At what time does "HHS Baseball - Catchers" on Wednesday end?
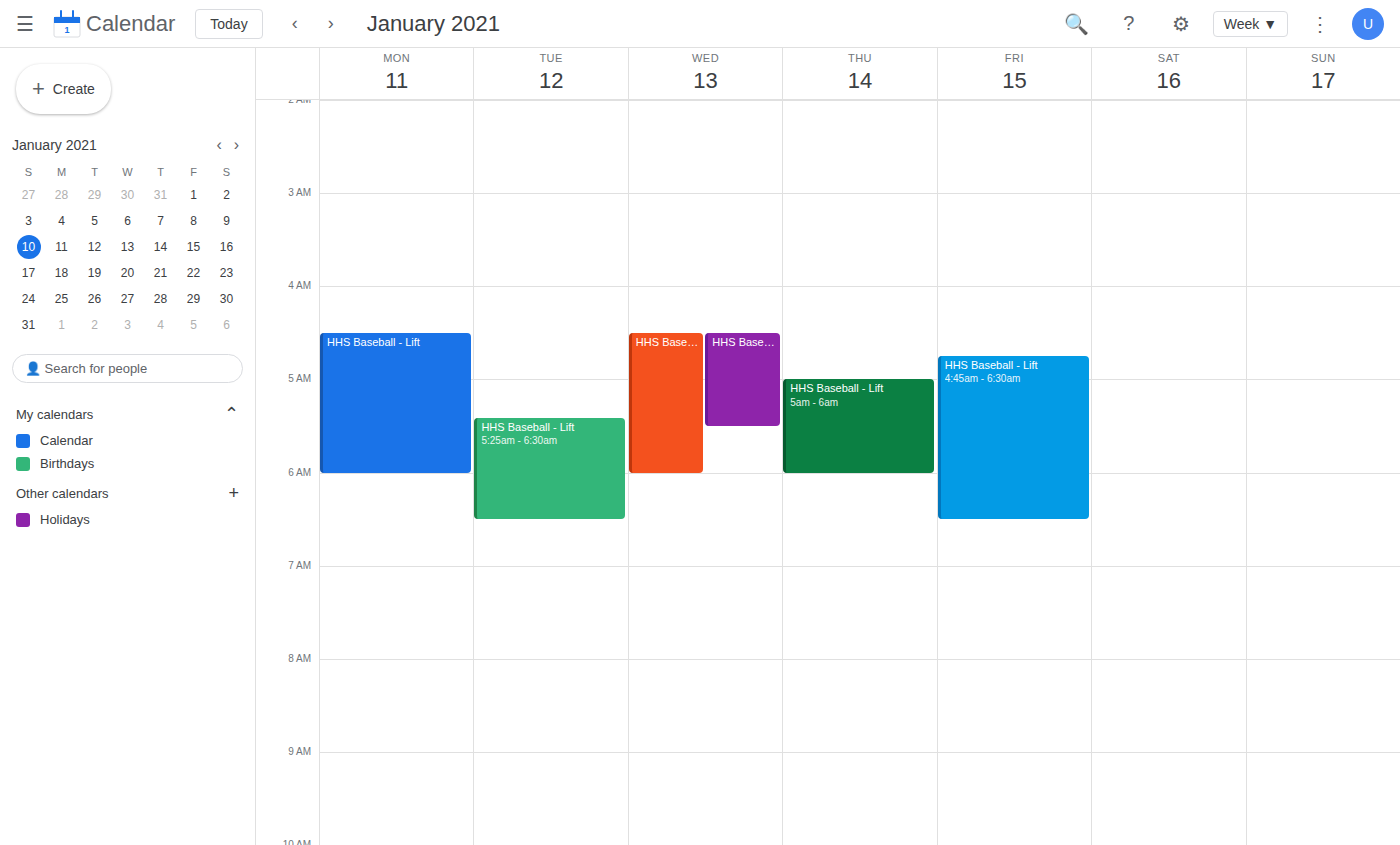
5:30 AM